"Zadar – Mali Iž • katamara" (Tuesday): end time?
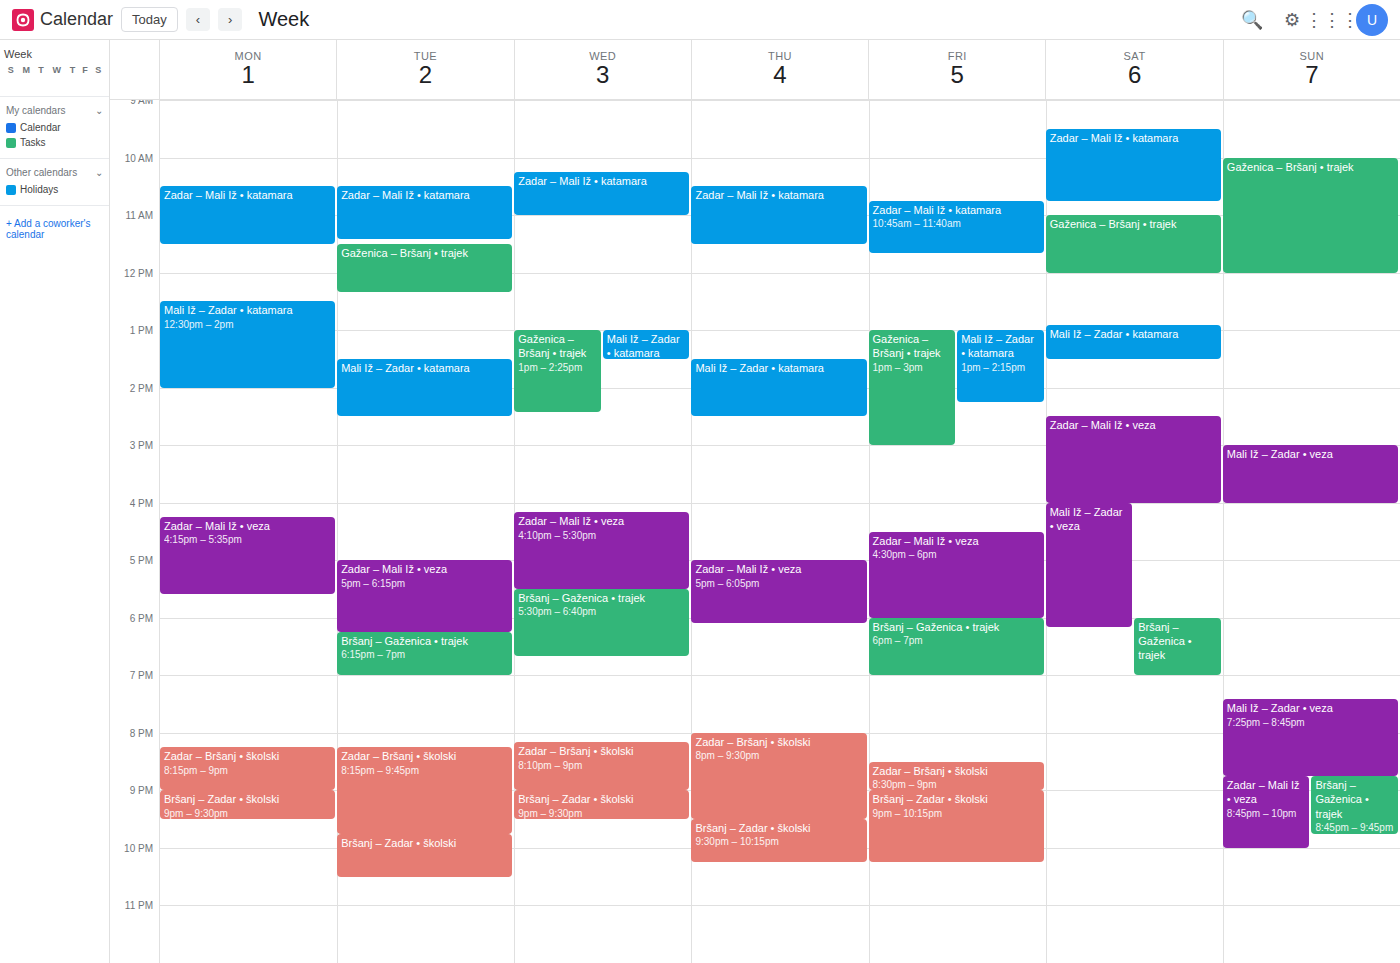
11:25 AM